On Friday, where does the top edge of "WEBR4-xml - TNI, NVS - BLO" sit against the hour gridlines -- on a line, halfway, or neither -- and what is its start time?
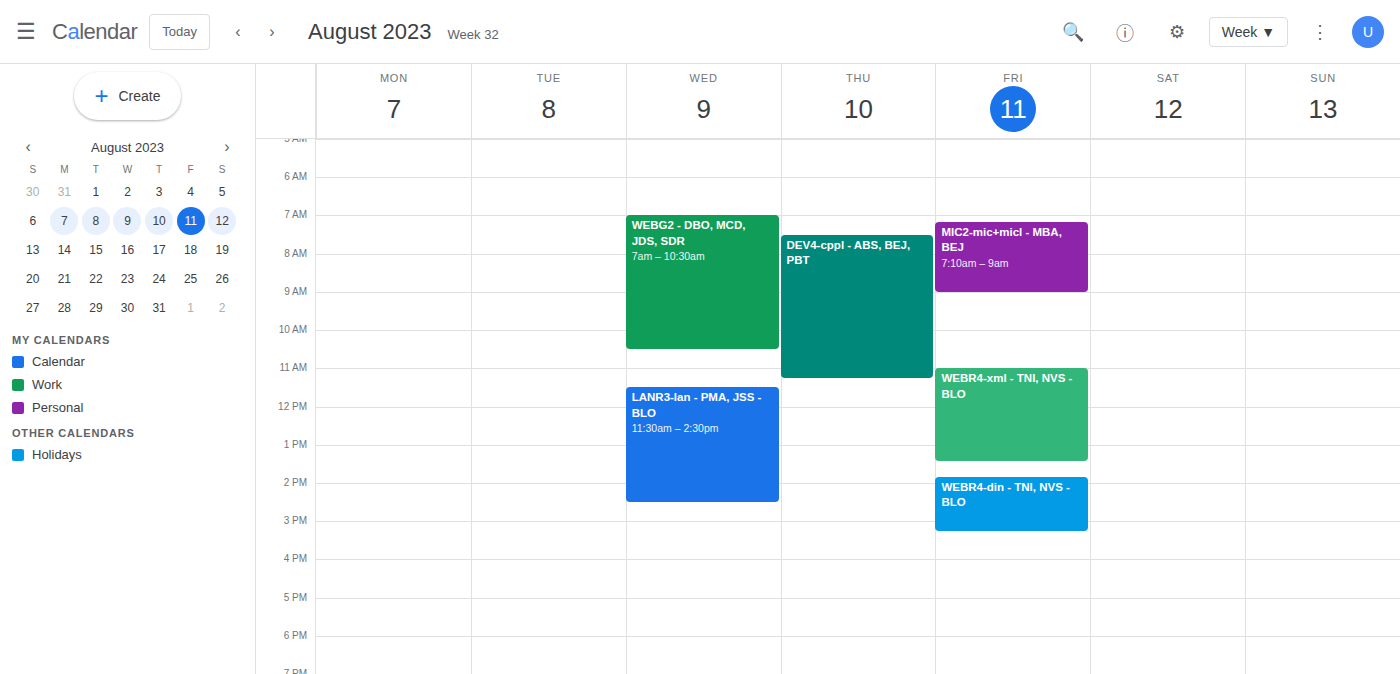
11:00 AM -- exactly on the 11 AM line.